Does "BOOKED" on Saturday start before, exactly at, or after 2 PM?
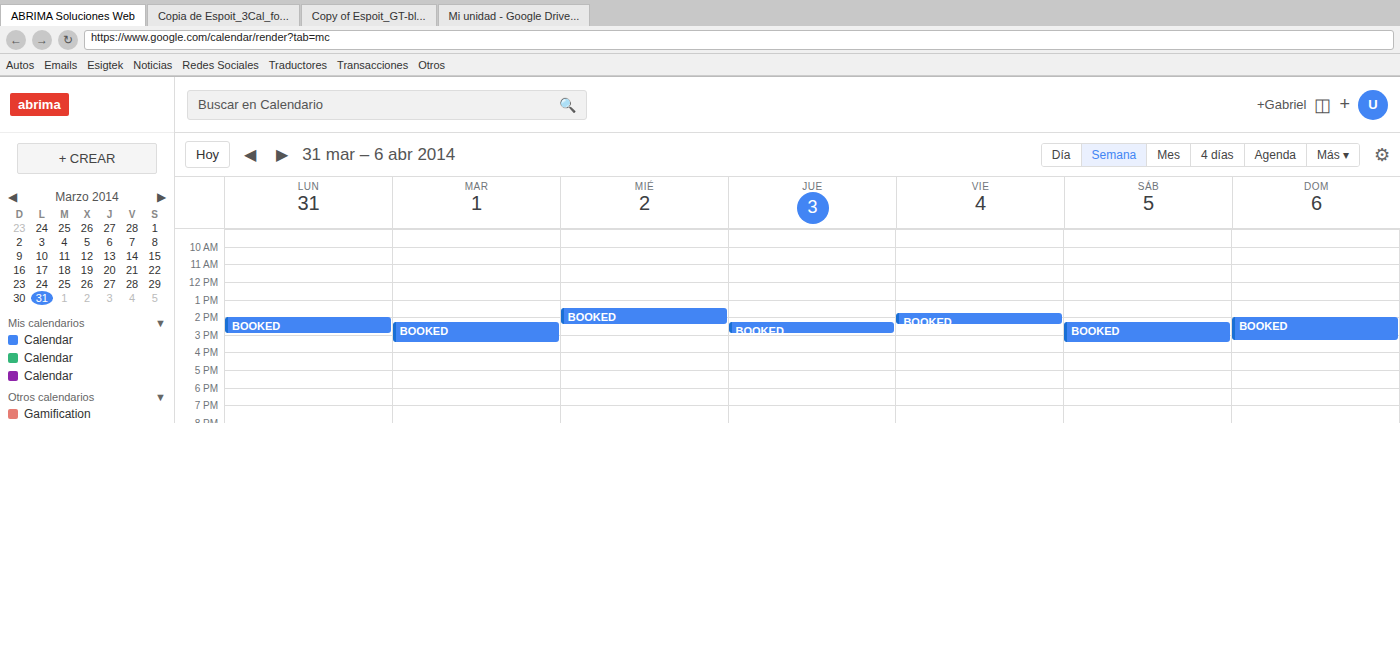
2:15 PM -- after 2 PM, 15 minutes below the 2 PM line.